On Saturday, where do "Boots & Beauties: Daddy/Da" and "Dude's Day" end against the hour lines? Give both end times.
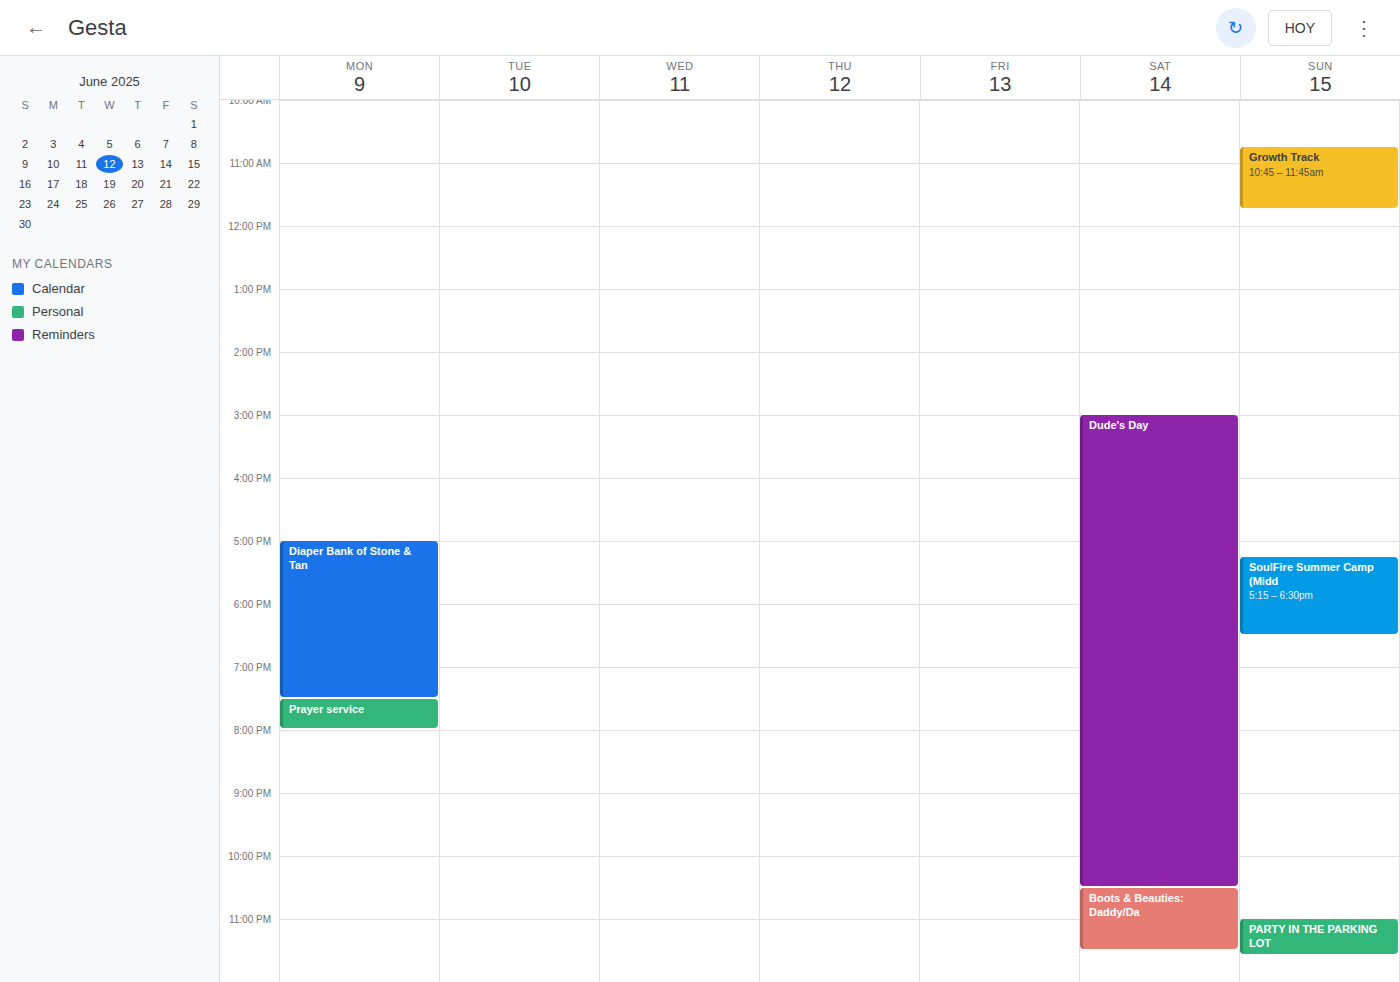
"Boots & Beauties: Daddy/Da": 11:30 PM, halfway between the 11 PM and 12 AM lines. "Dude's Day": 10:30 PM, halfway between the 10 PM and 11 PM lines.